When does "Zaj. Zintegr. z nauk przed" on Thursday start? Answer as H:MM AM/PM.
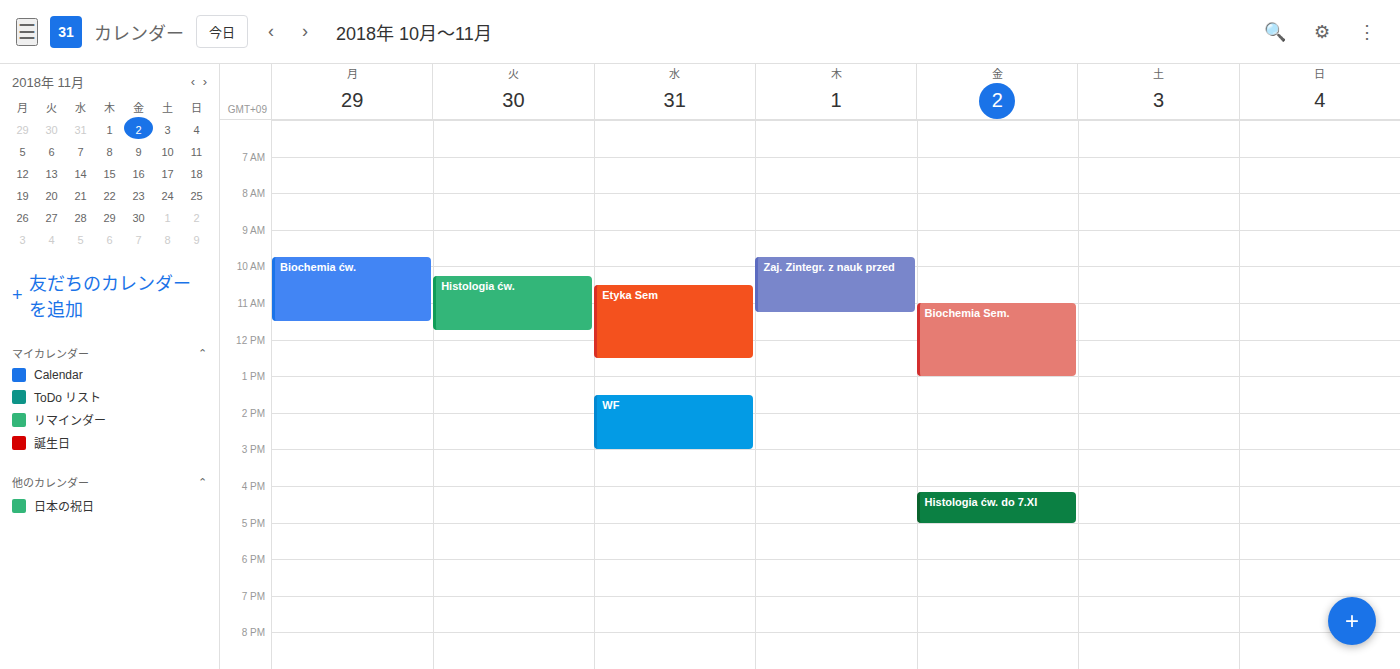
9:45 AM